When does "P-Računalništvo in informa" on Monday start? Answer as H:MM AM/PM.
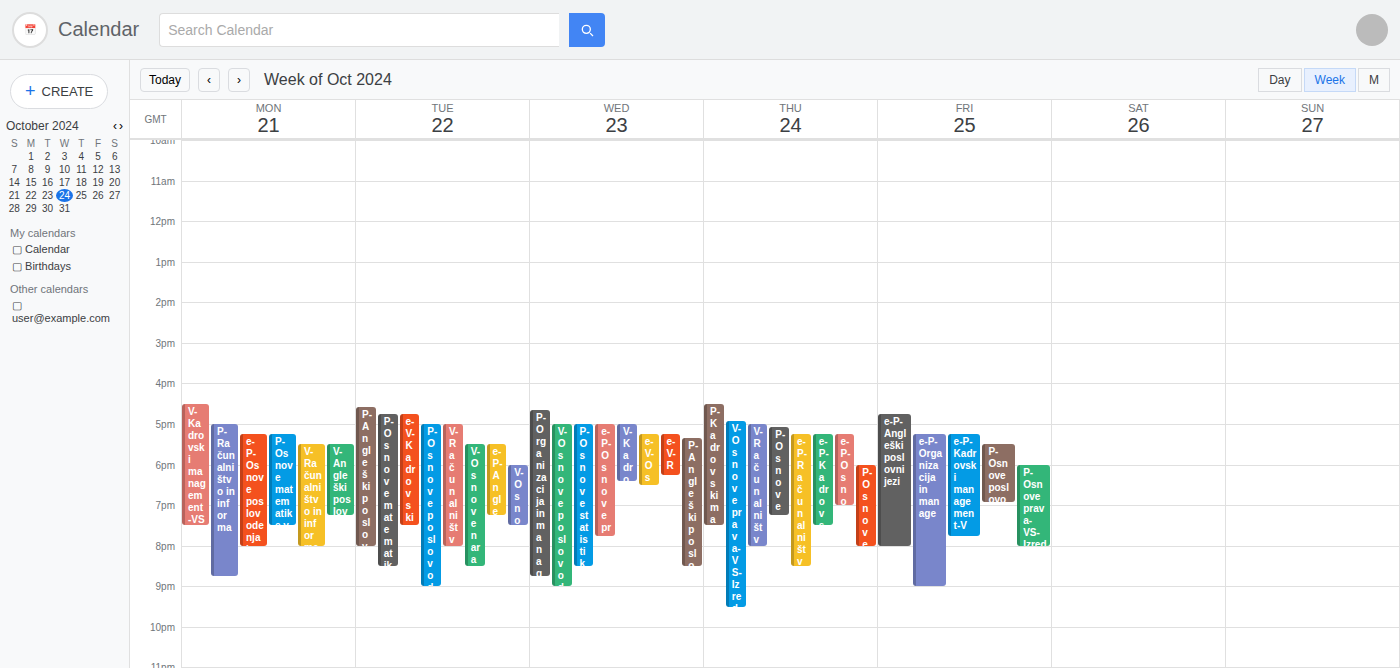
5:00 PM